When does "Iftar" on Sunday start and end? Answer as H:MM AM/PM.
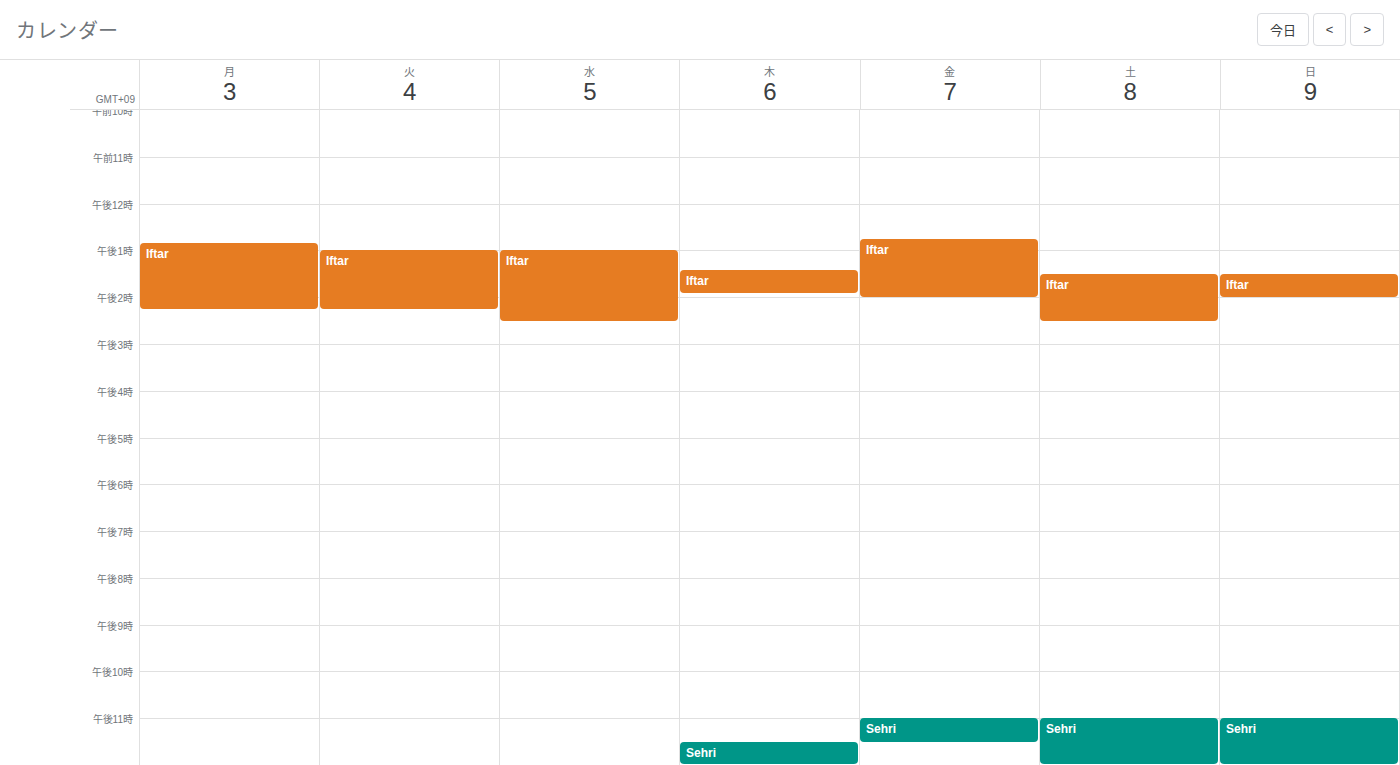
1:30 PM to 2:00 PM